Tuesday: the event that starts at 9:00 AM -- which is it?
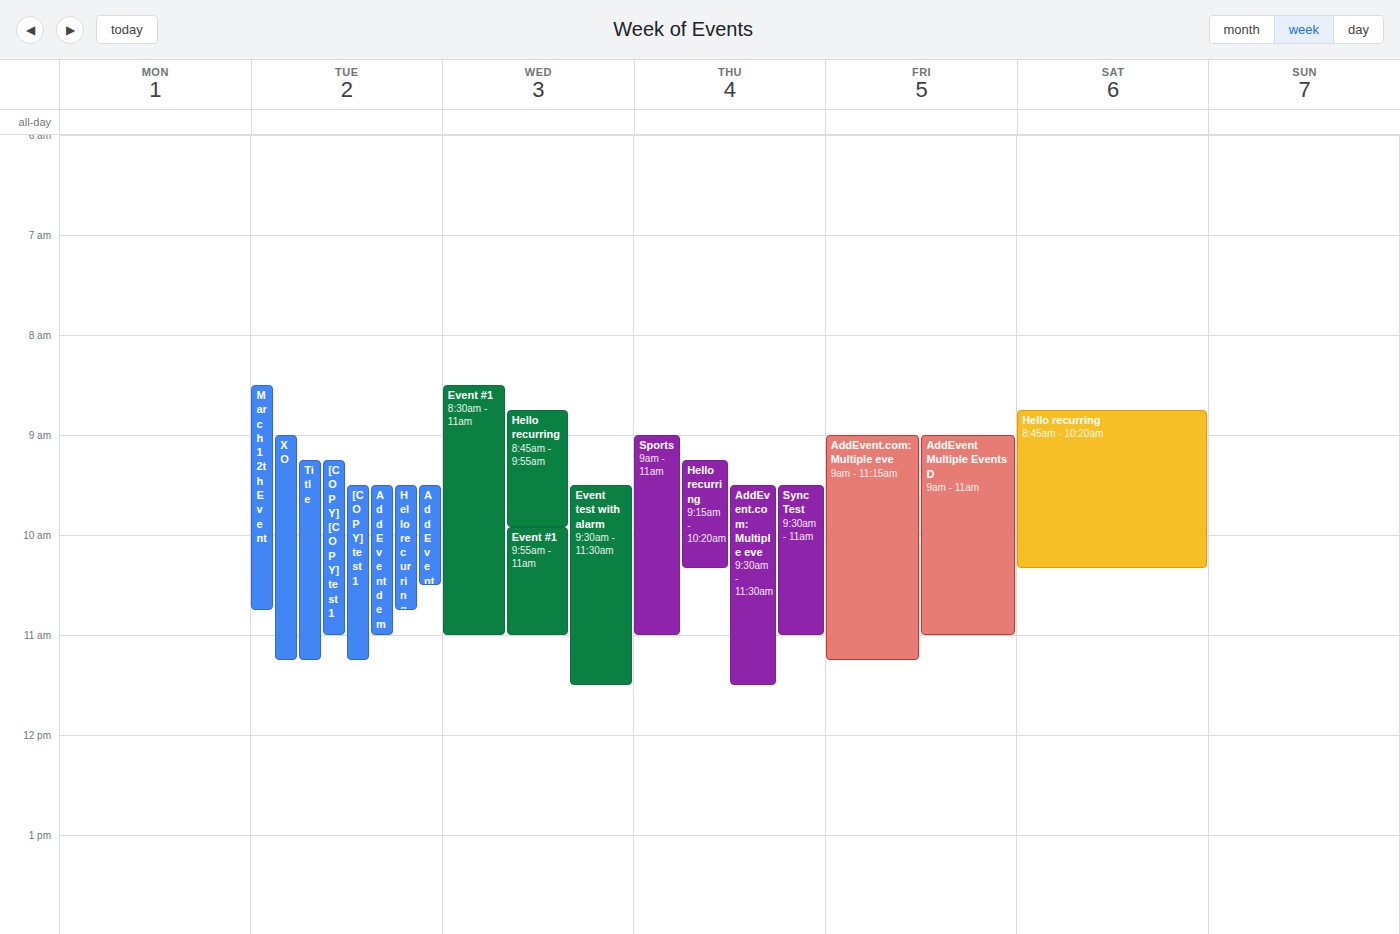
"XO"